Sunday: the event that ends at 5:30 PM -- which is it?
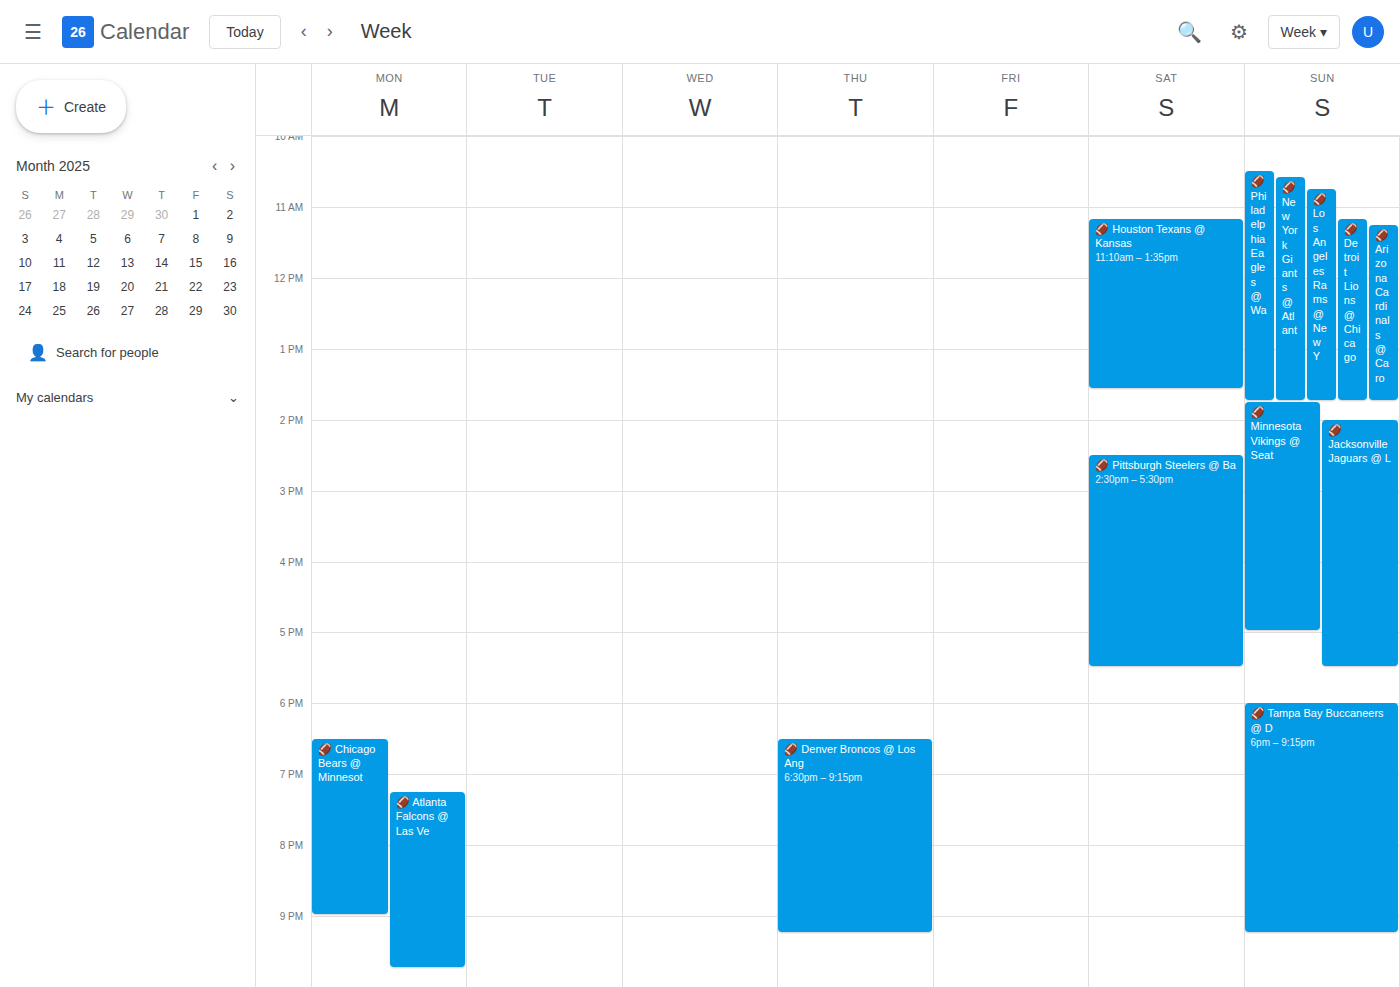
"🏈 Jacksonville Jaguars @ L"